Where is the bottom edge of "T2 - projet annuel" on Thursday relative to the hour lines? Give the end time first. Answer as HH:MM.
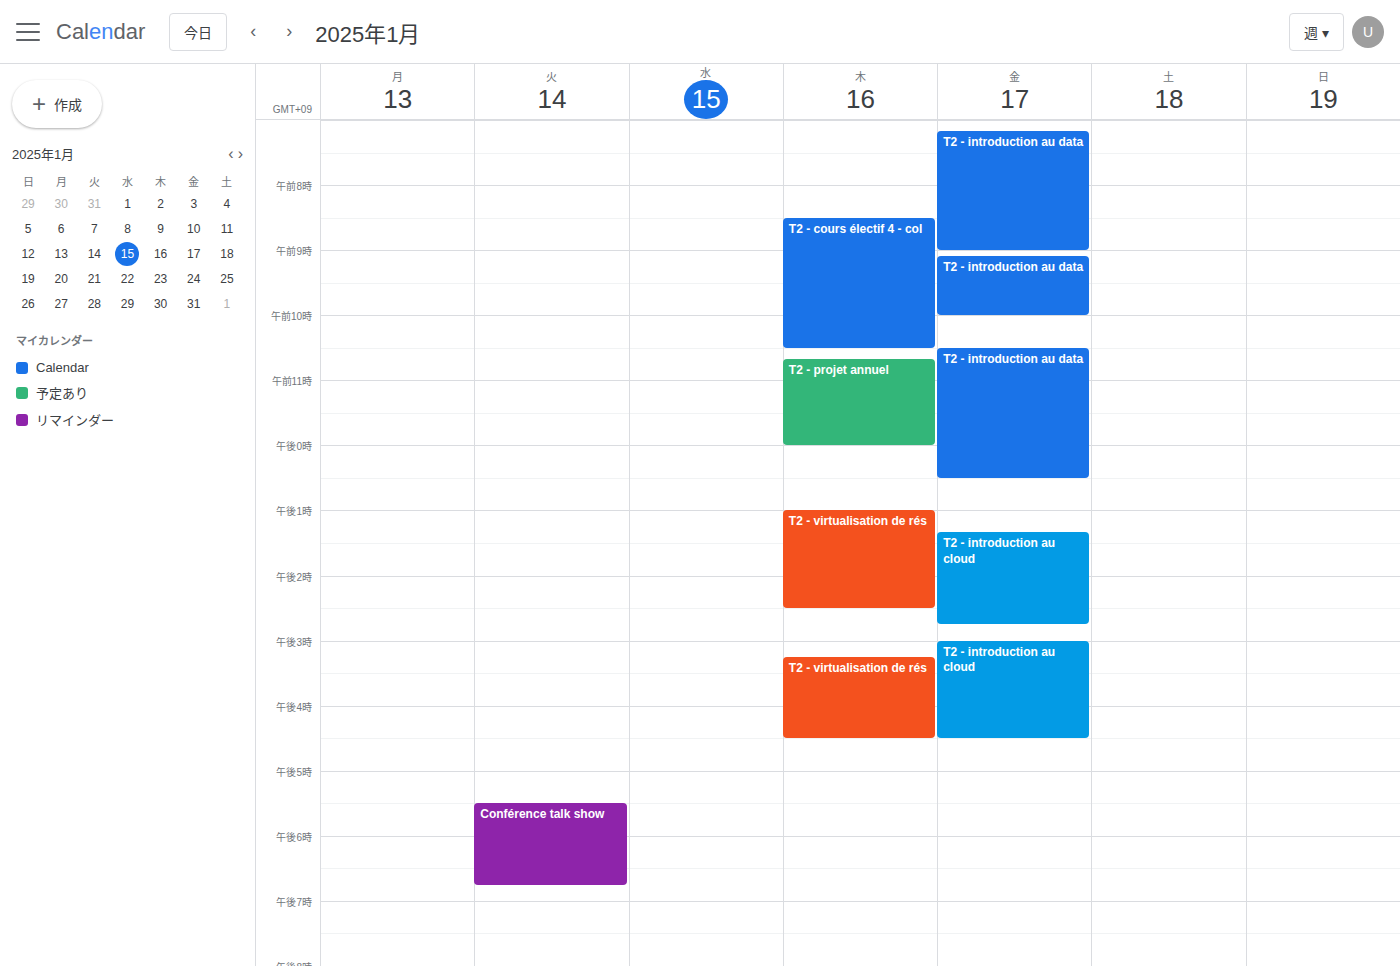
12:00 -- exactly on the 12:00 line.